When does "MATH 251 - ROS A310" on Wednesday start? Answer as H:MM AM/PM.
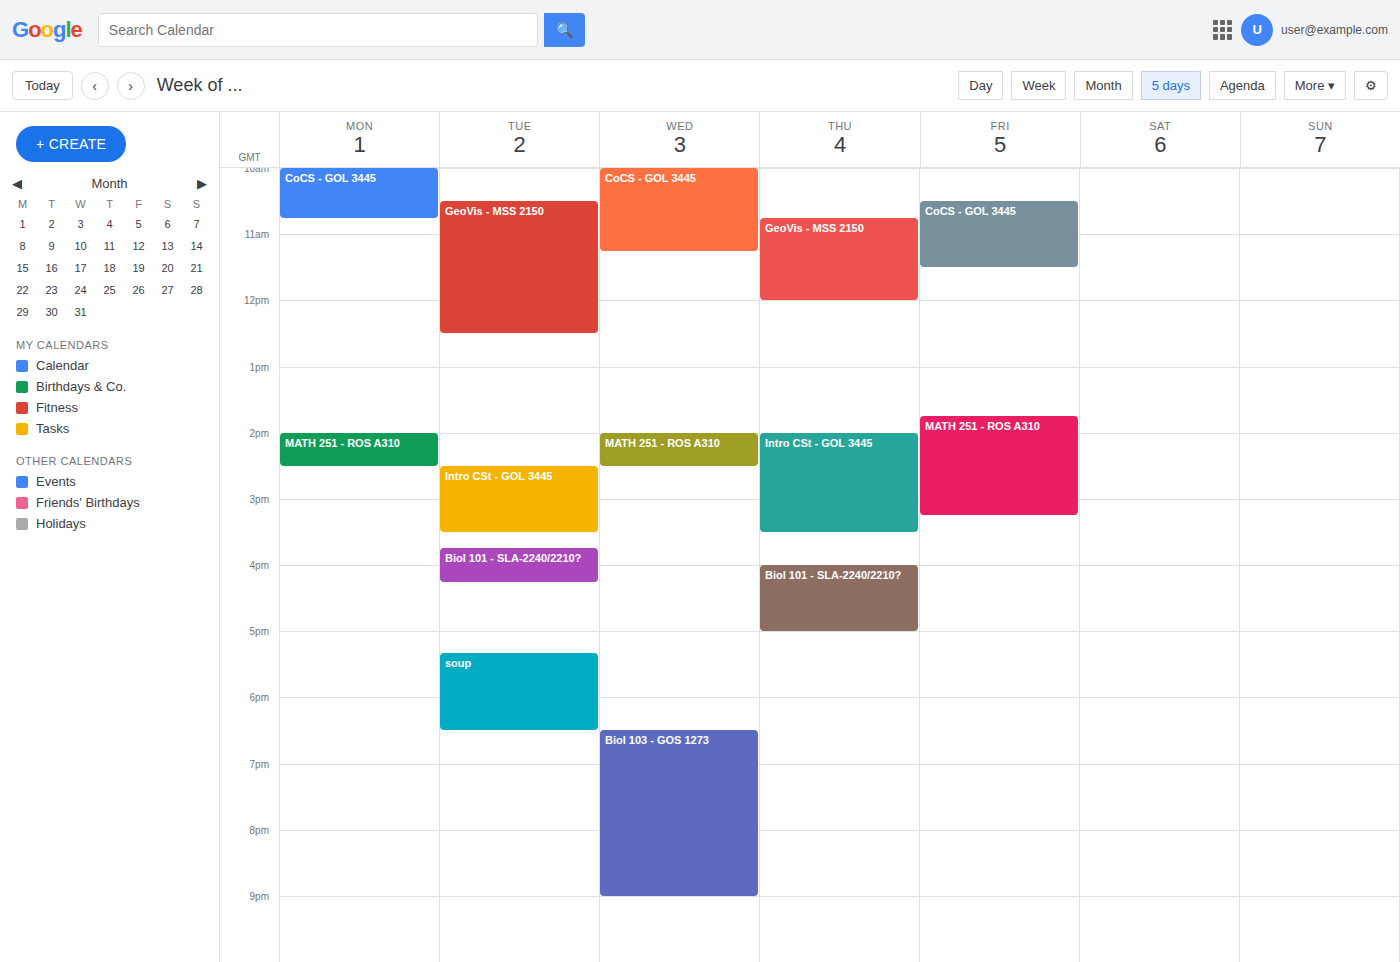
2:00 PM